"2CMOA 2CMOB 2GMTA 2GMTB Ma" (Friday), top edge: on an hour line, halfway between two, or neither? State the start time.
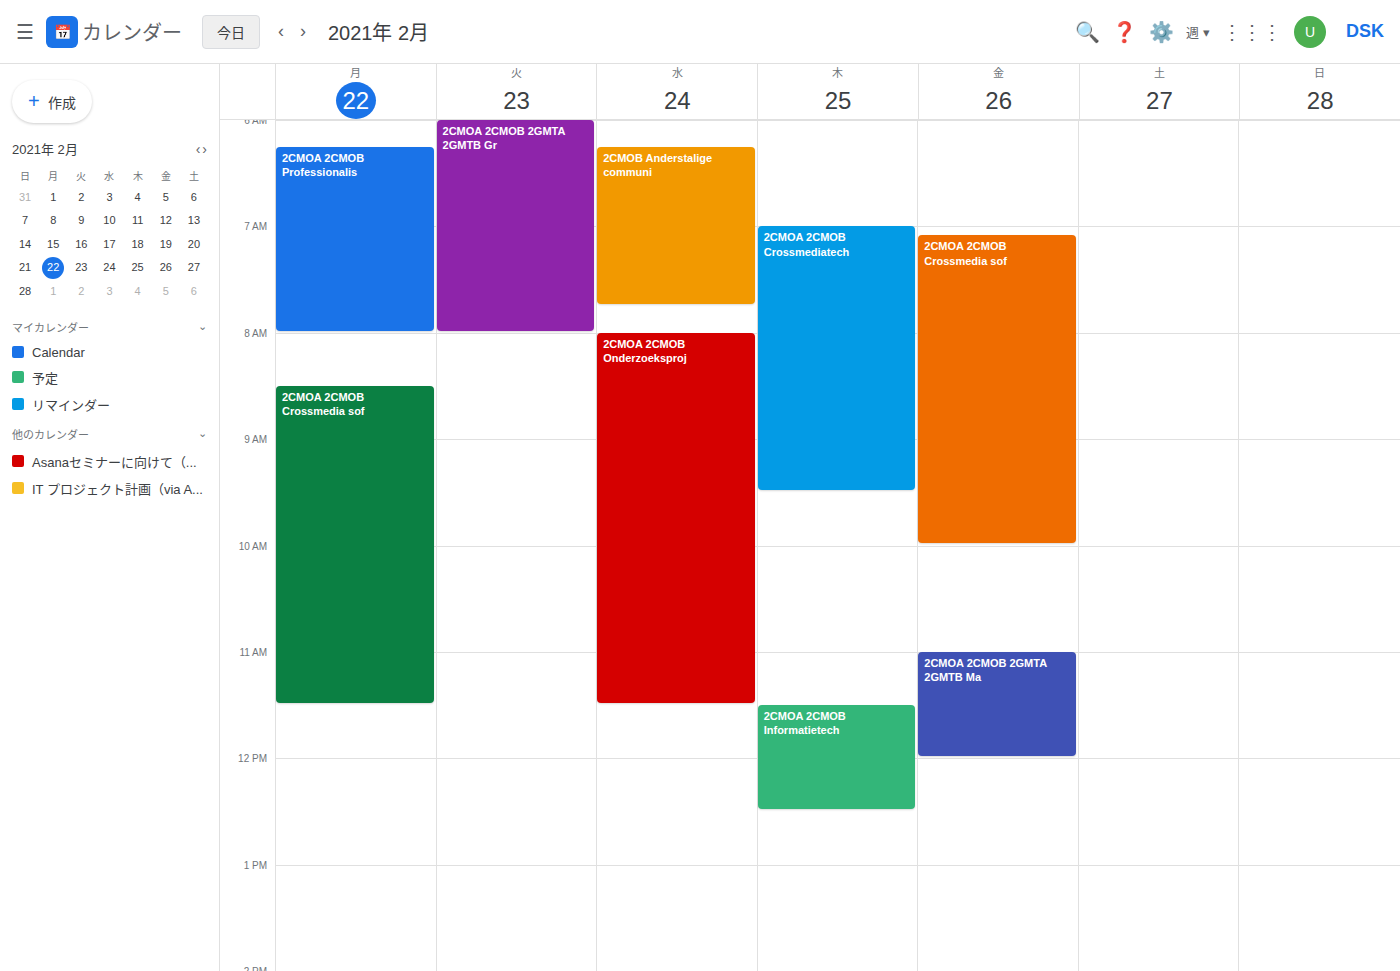
11:00 AM -- exactly on the 11 AM line.